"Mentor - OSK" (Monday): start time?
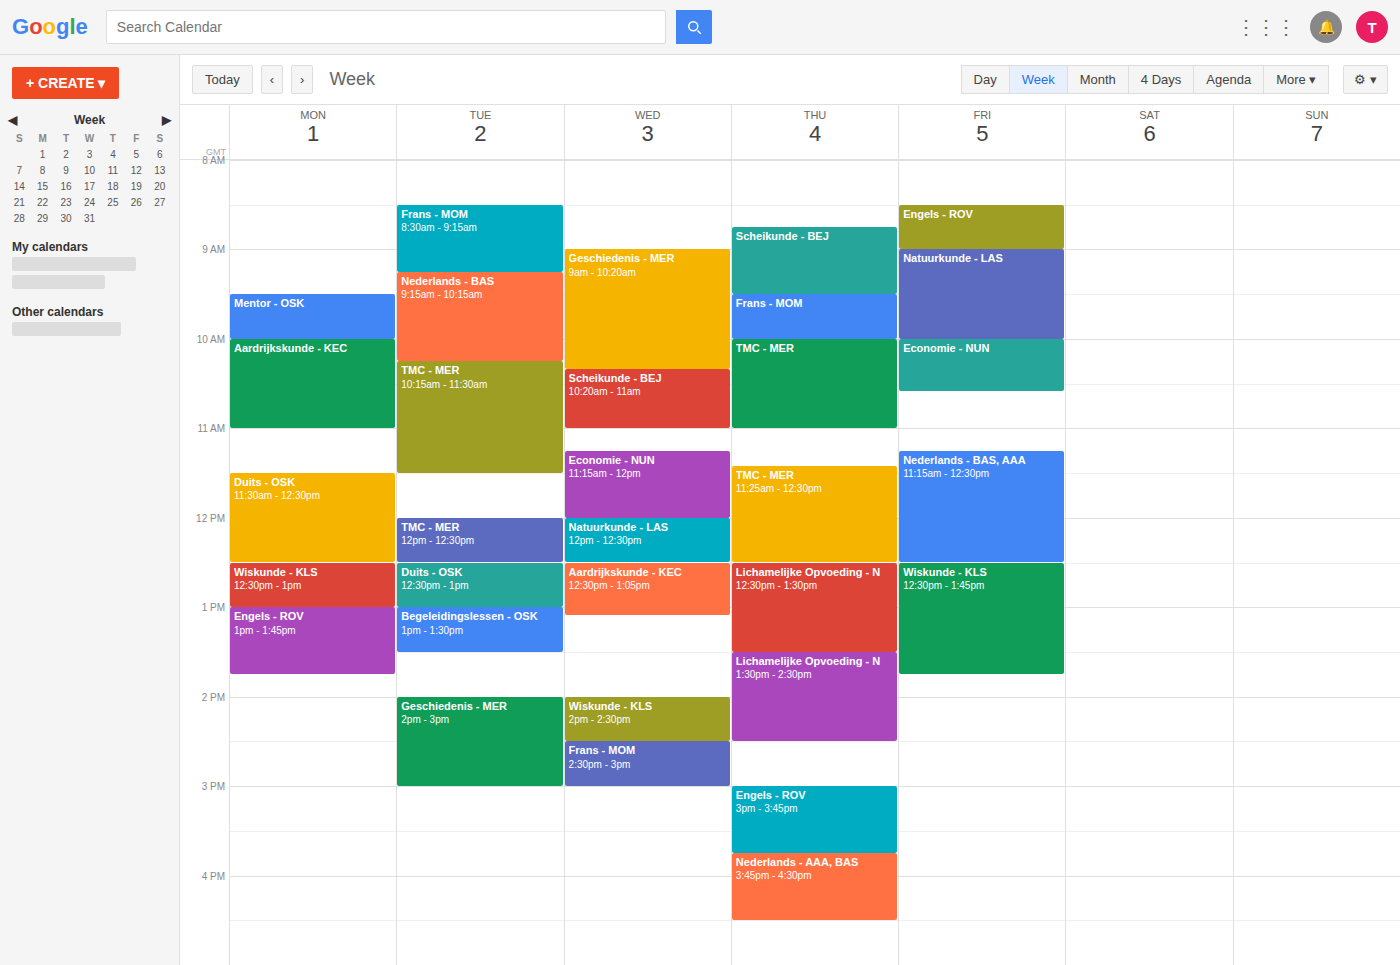
09:30